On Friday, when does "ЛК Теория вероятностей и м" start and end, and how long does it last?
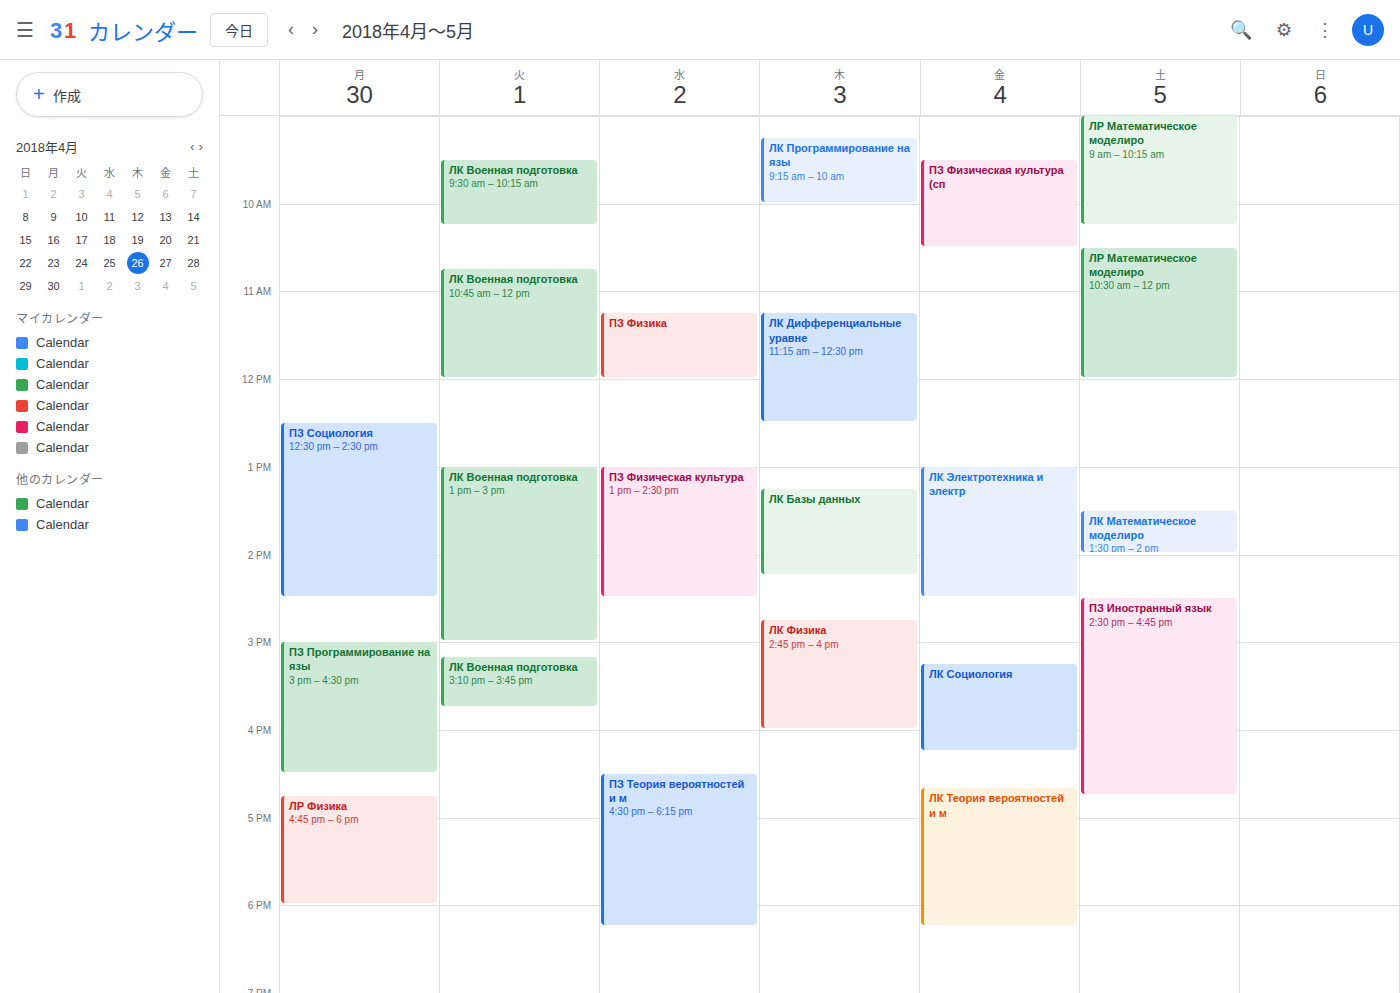
4:40 PM to 6:15 PM, 1 hour 35 minutes